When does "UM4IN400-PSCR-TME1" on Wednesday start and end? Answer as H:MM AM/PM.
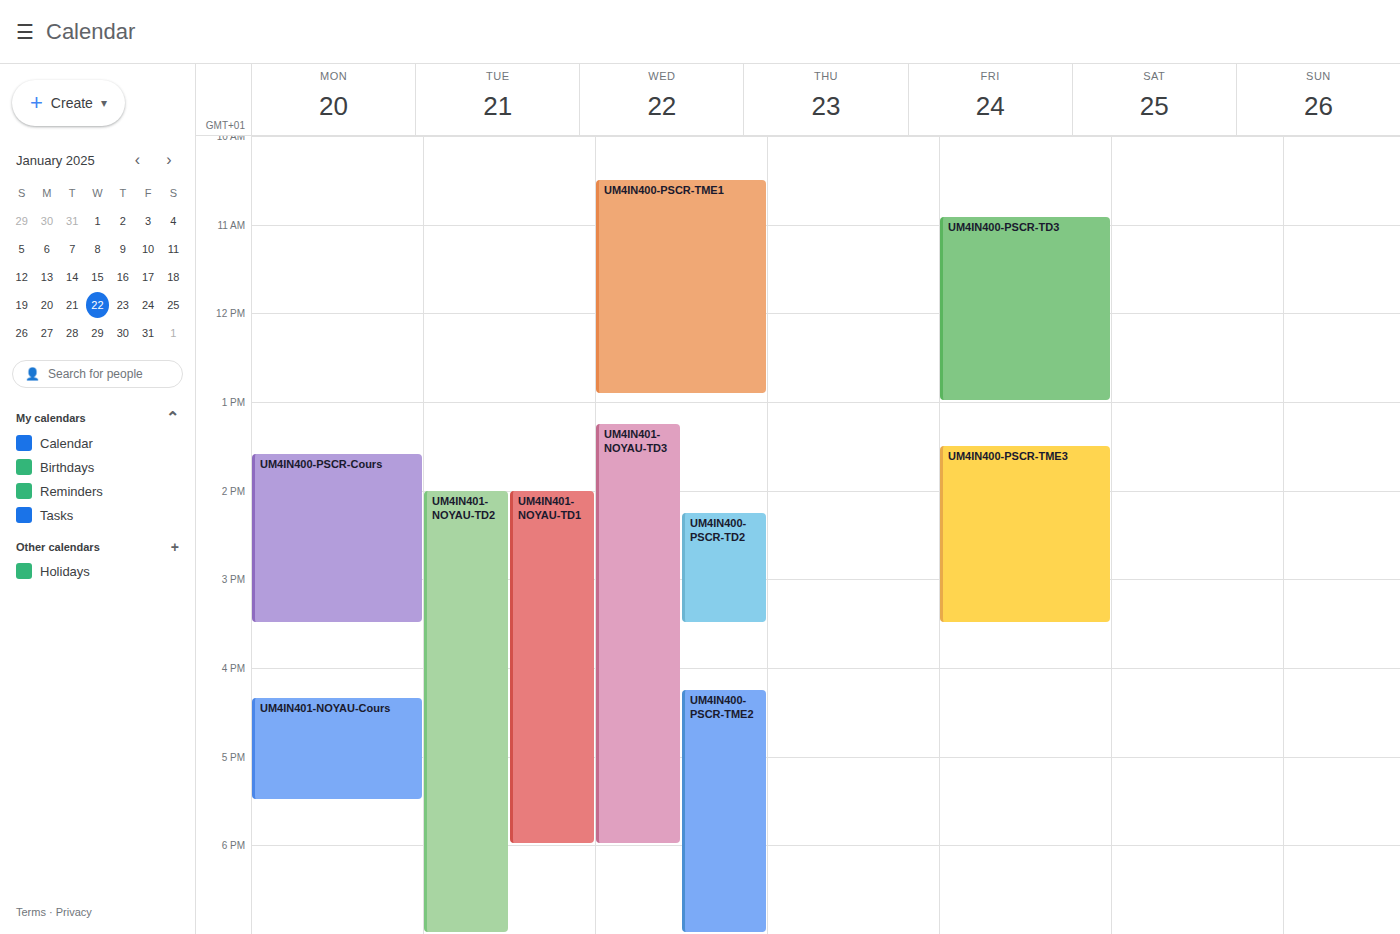
10:30 AM to 12:55 PM